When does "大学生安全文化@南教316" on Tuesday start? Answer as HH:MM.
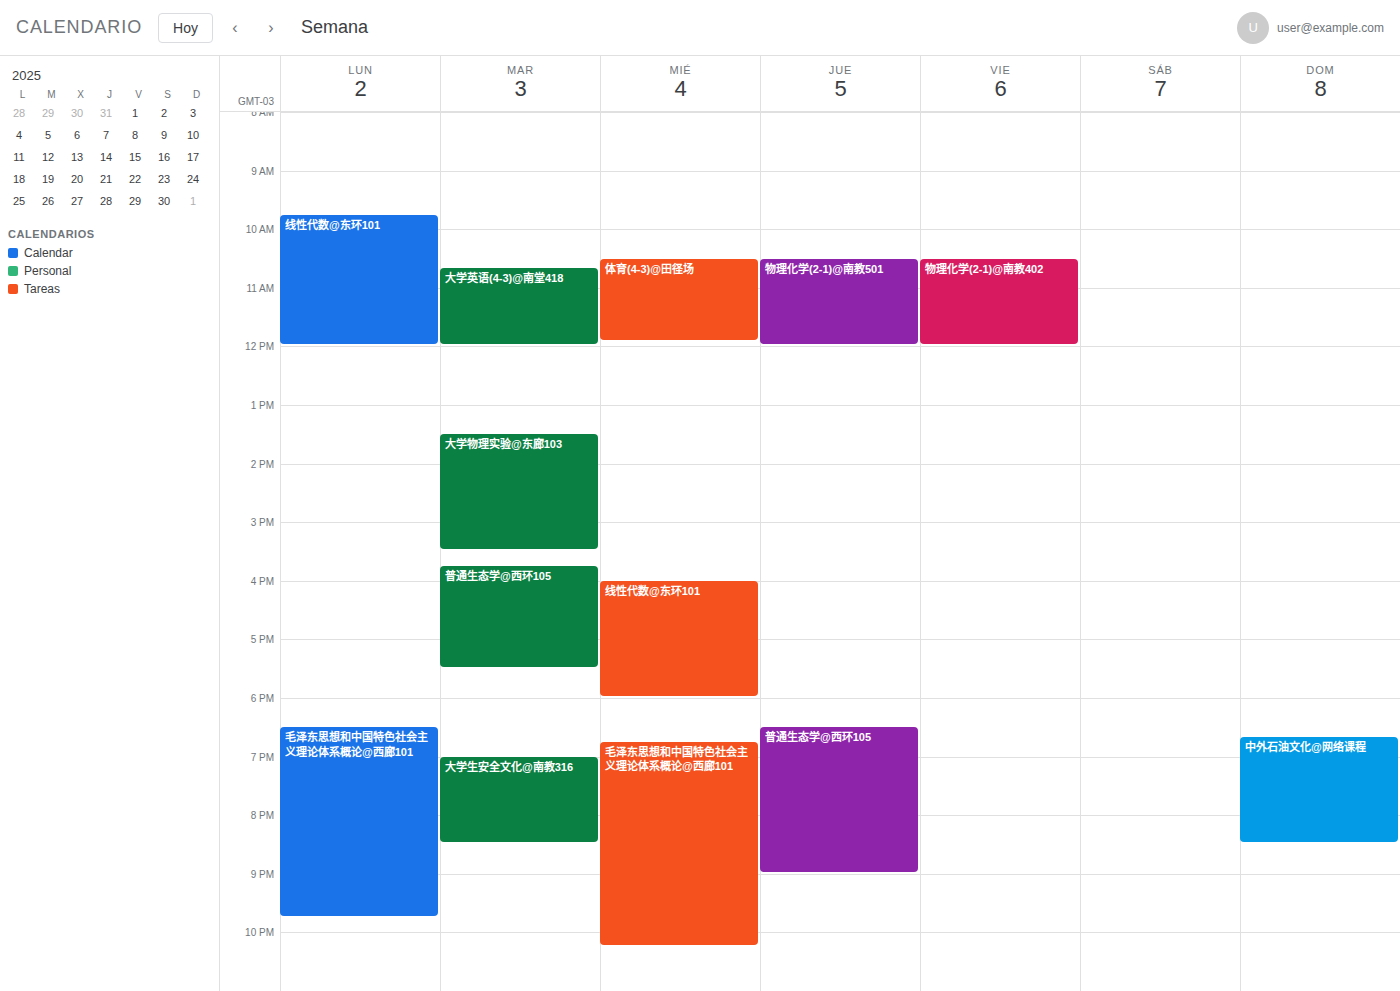
19:00